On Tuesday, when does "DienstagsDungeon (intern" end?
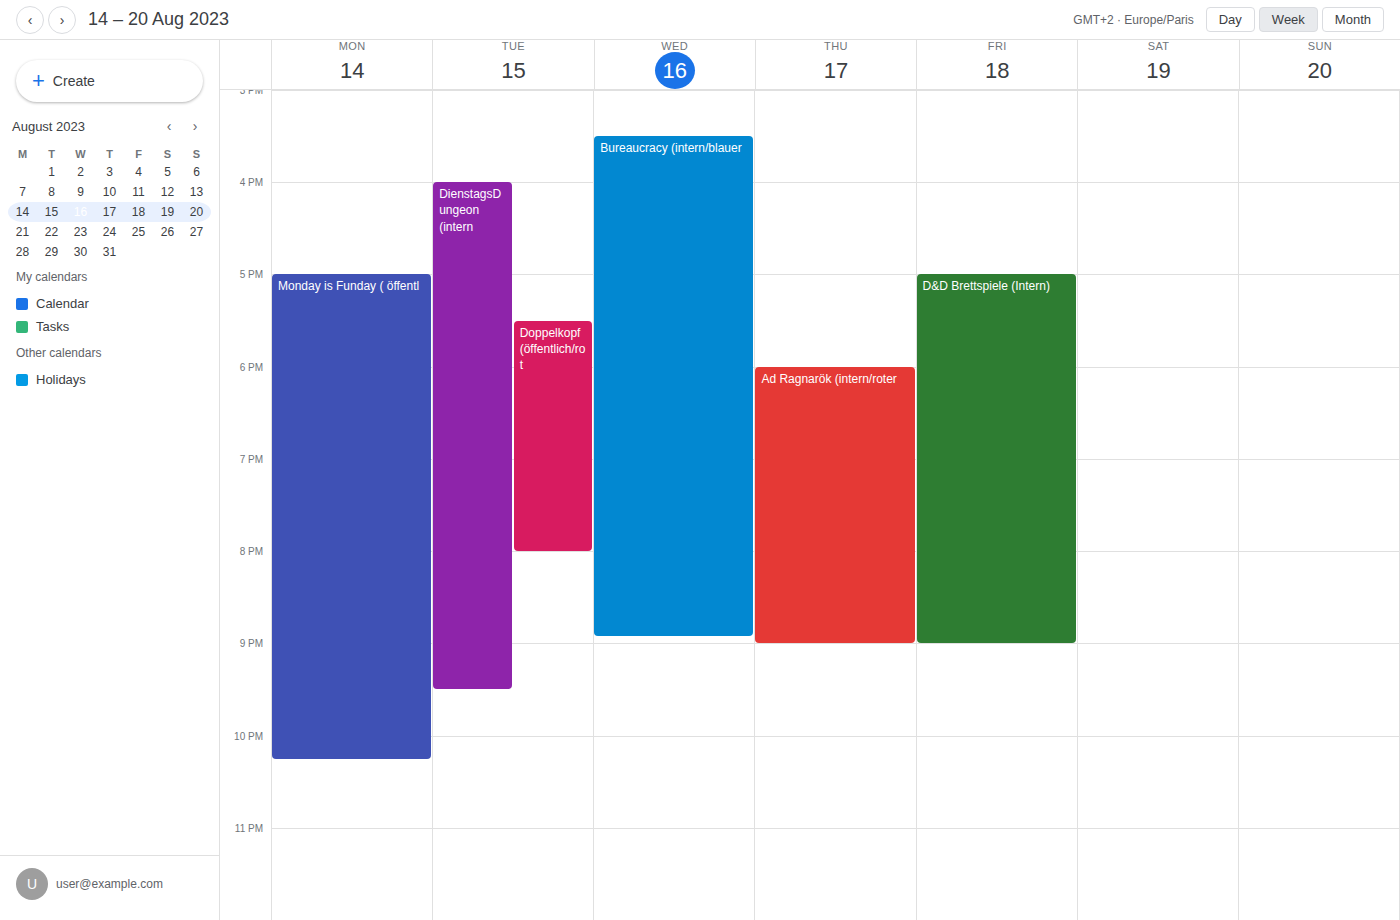
9:30 PM